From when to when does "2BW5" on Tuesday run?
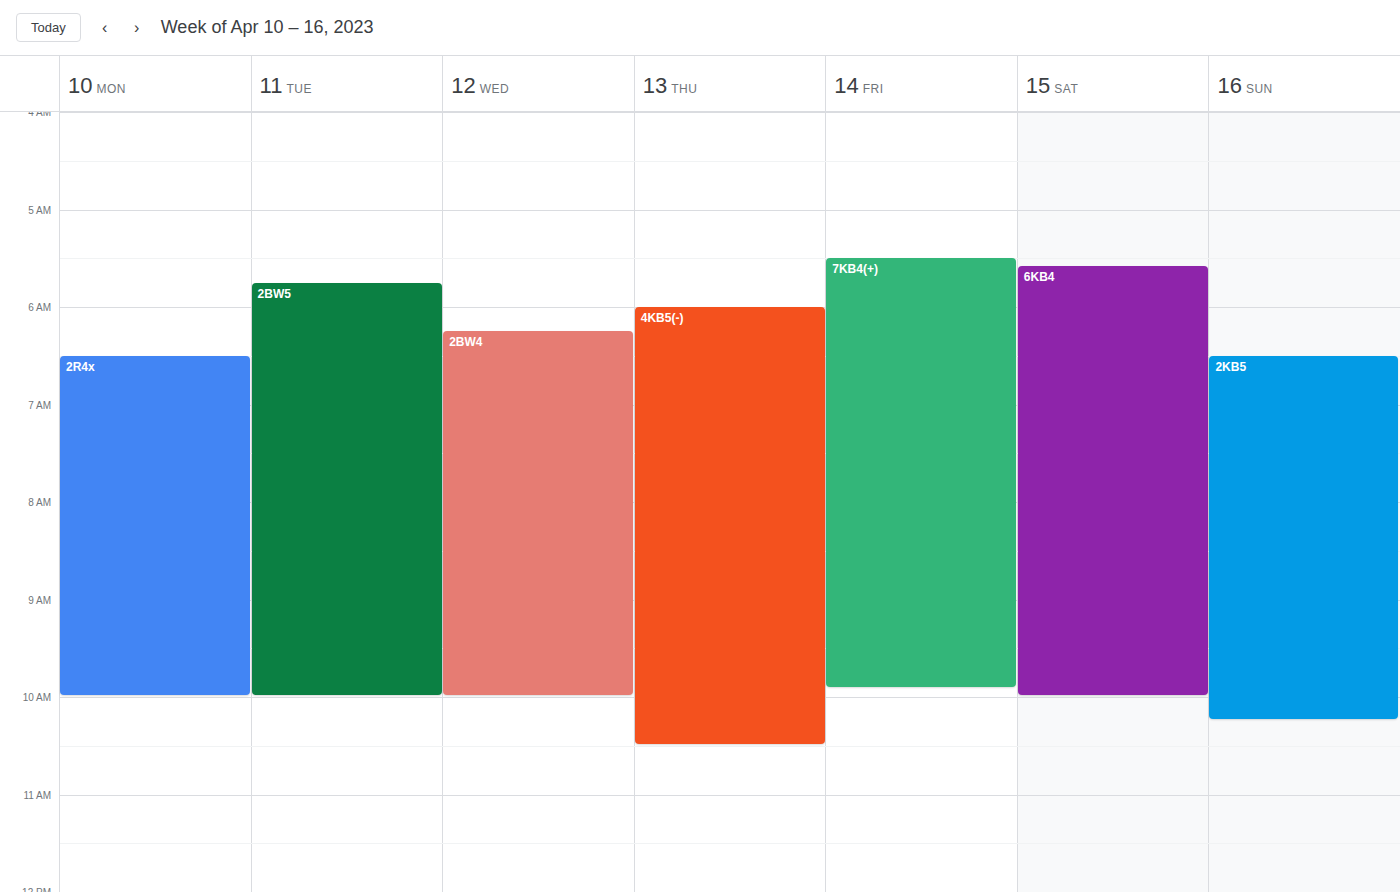
5:45 AM to 10:00 AM